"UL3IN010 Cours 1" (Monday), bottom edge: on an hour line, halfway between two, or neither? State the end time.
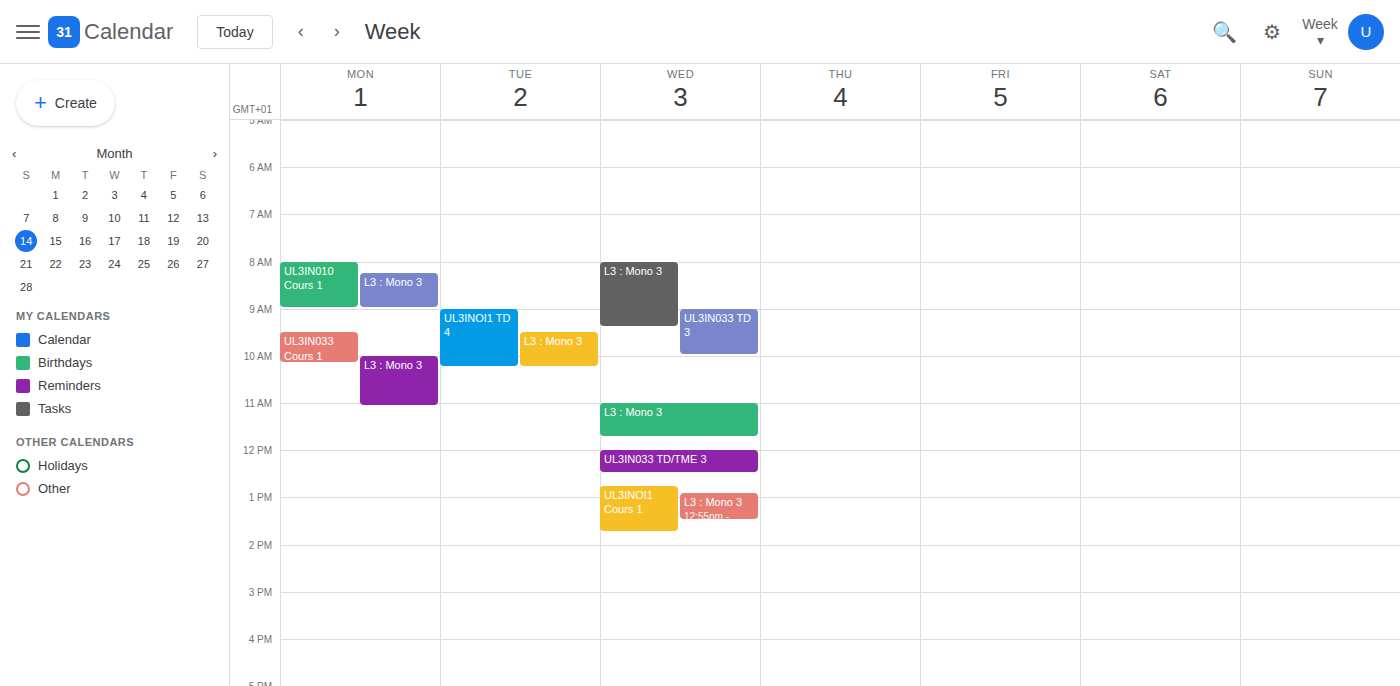
9:00 AM -- exactly on the 9 AM line.